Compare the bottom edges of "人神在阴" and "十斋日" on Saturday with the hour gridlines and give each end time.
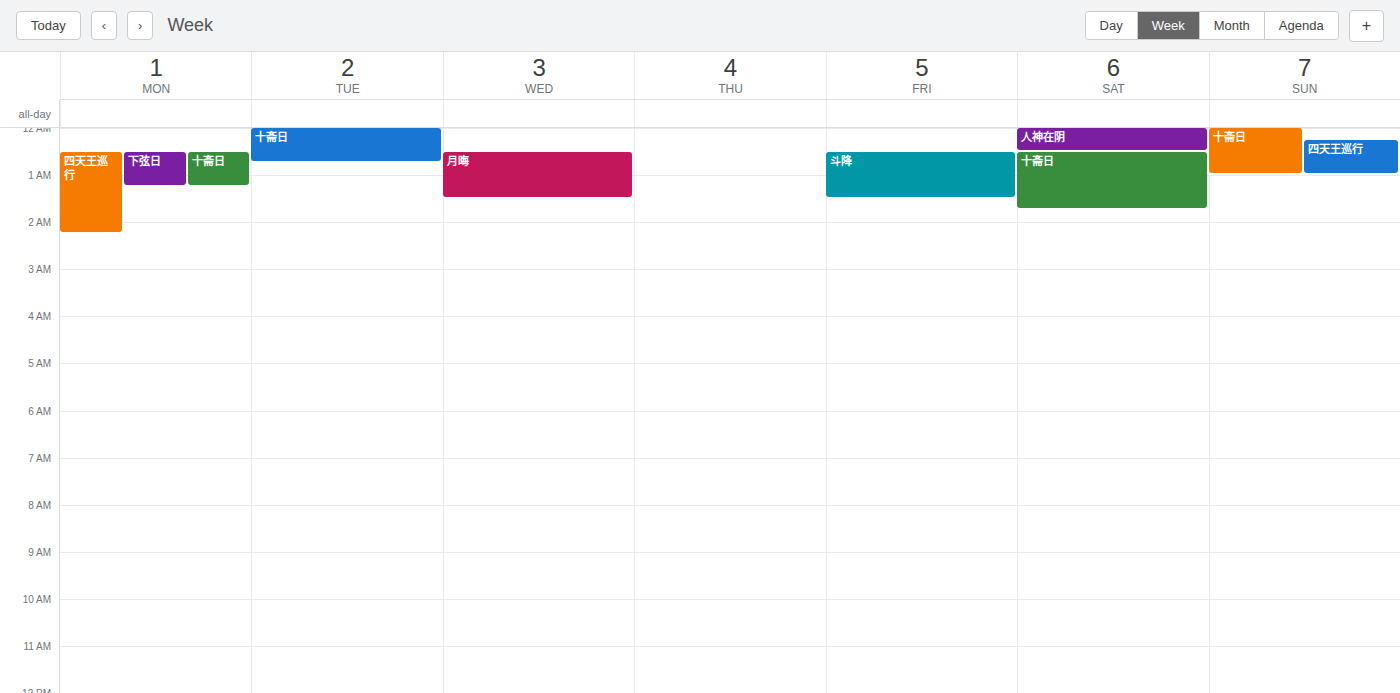
"人神在阴": 12:30 AM, halfway between the 12 AM and 1 AM lines. "十斋日": 1:45 AM, neither: three quarters of the way from the 1 AM line to the 2 AM line.